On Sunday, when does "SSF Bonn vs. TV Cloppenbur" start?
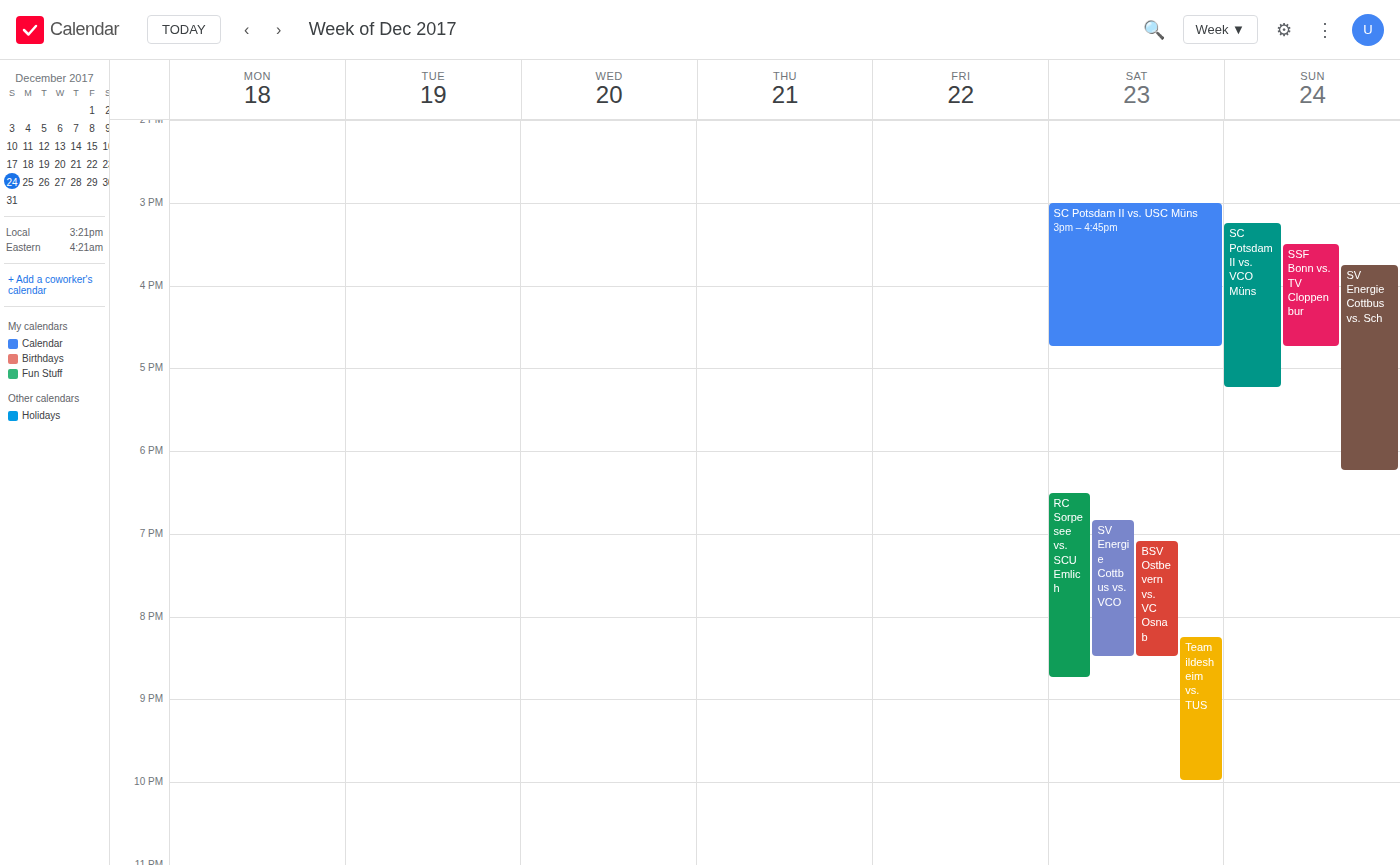
3:30 PM